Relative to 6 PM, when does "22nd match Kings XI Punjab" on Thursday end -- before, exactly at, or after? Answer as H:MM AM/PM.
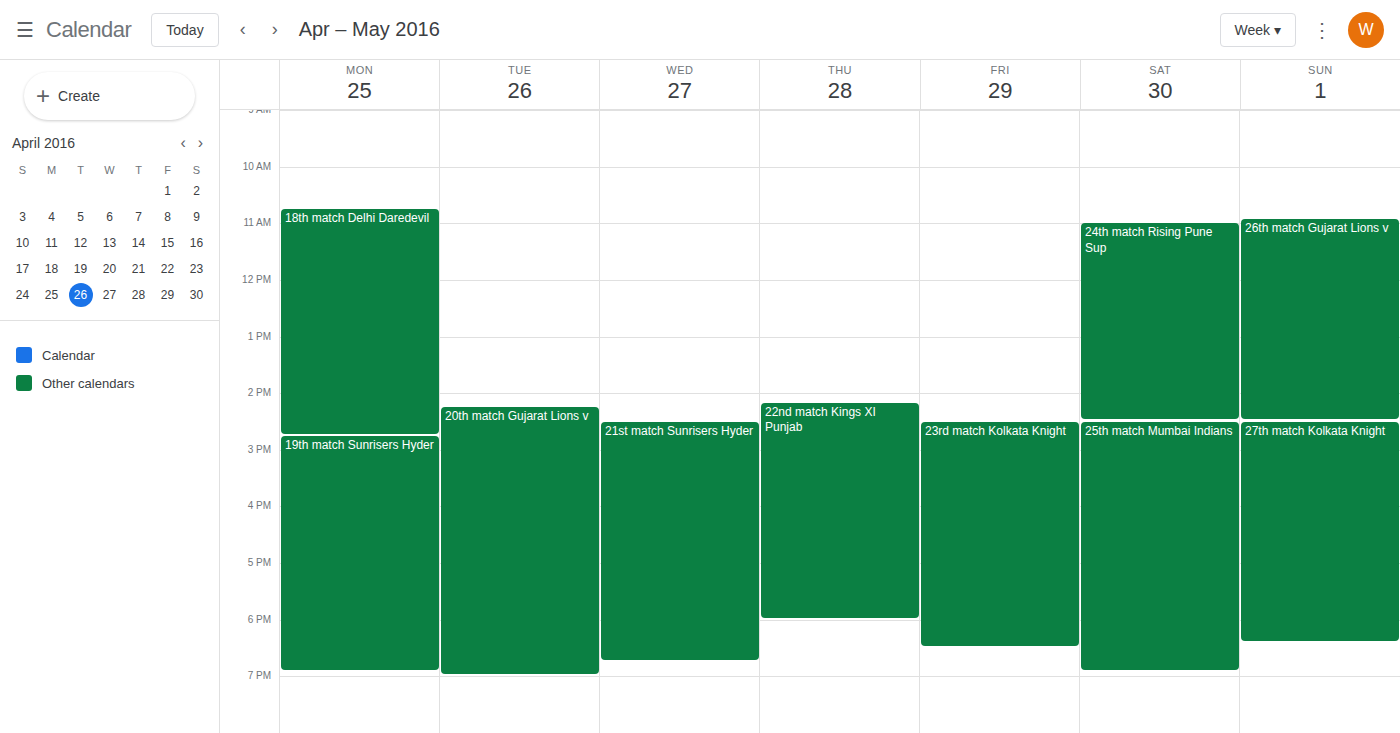
6:00 PM -- exactly at 6 PM, on the 6 PM line.